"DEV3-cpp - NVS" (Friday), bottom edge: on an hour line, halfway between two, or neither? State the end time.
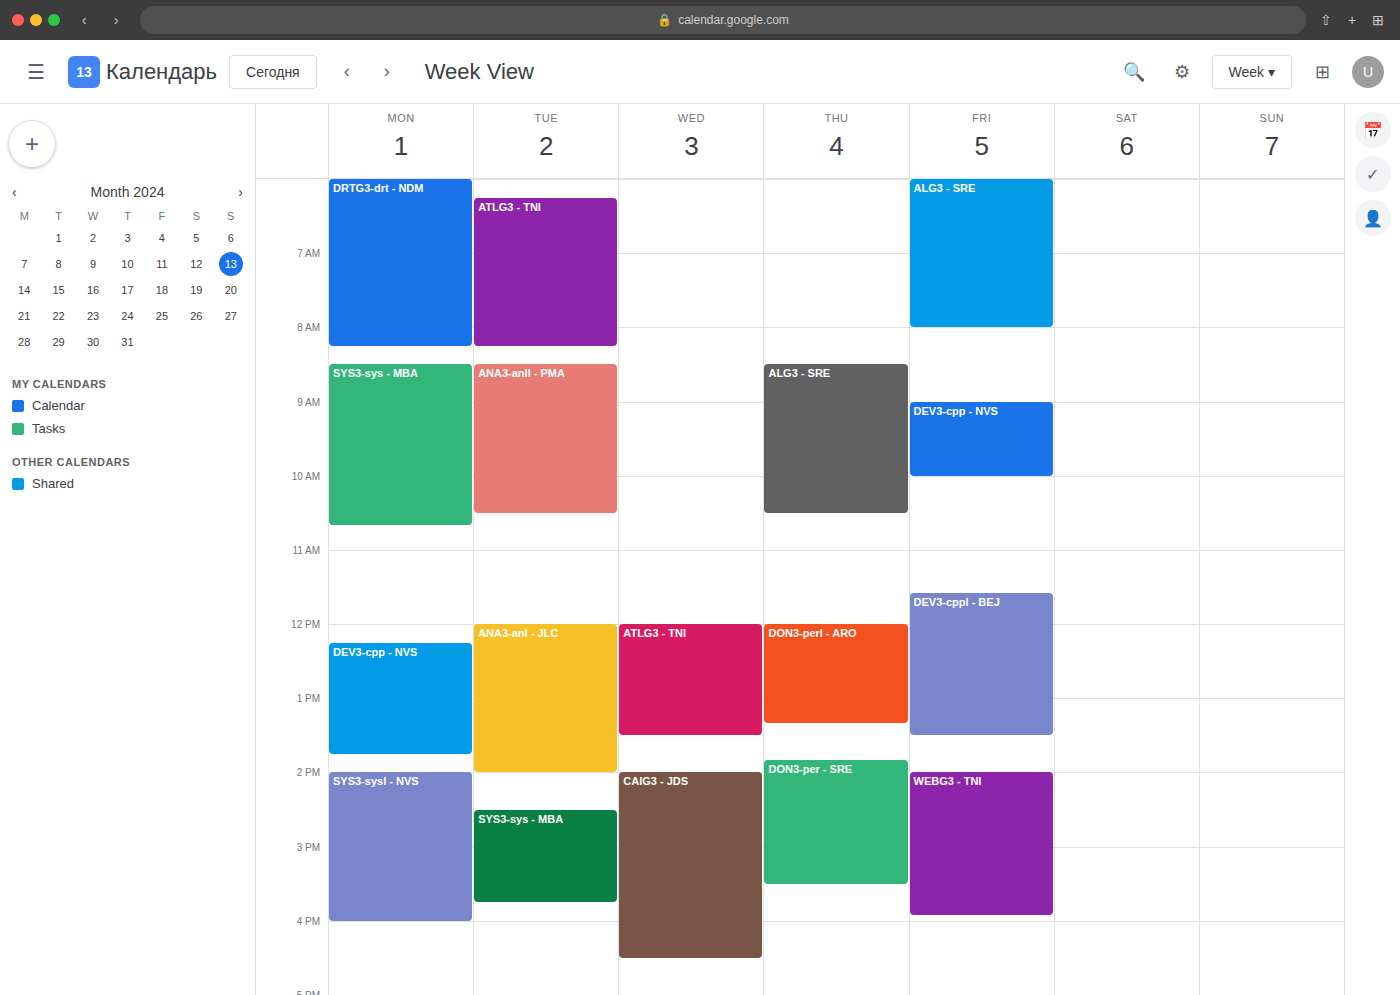
10:00 AM -- exactly on the 10 AM line.